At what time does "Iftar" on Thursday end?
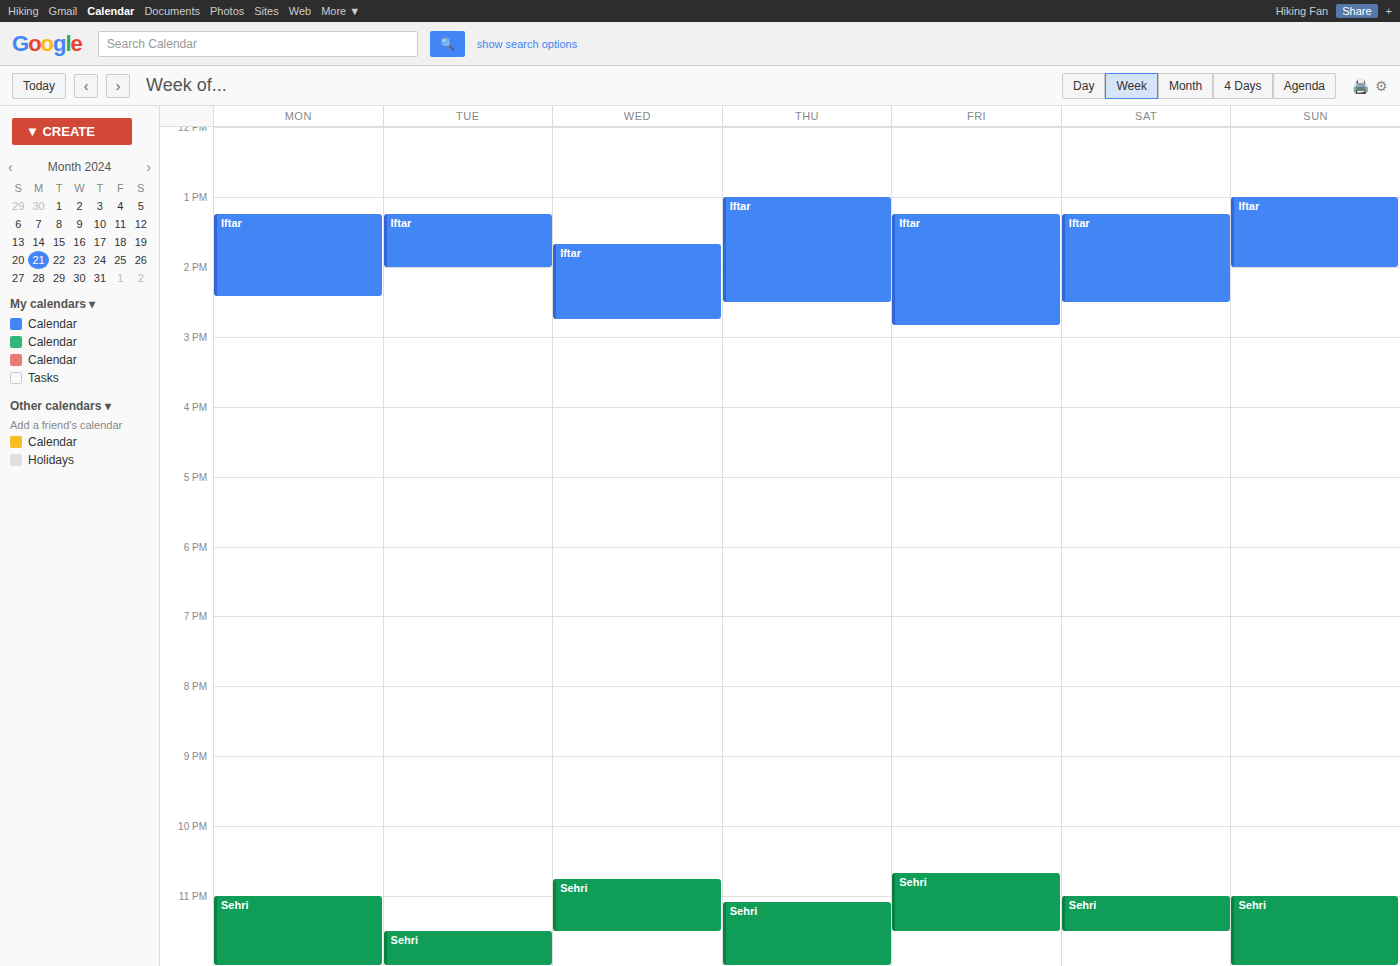
2:30 PM